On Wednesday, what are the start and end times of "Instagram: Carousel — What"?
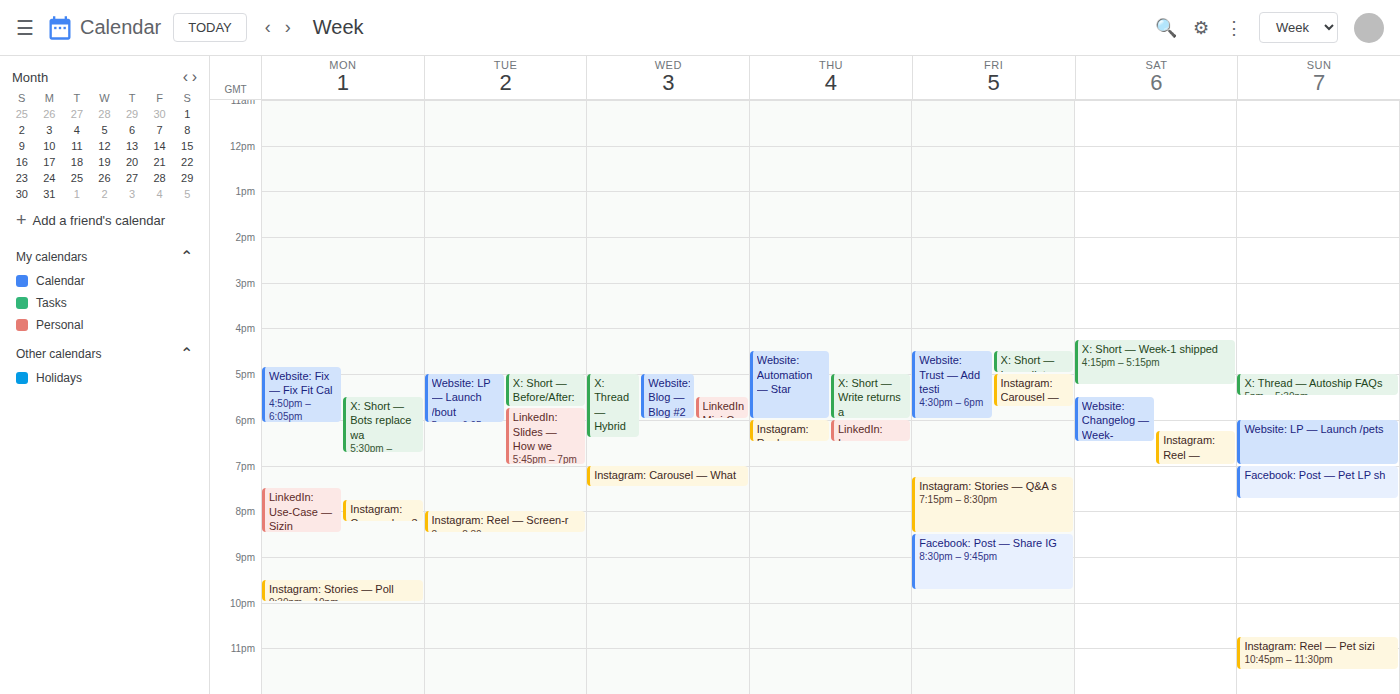
7:00 PM to 7:30 PM